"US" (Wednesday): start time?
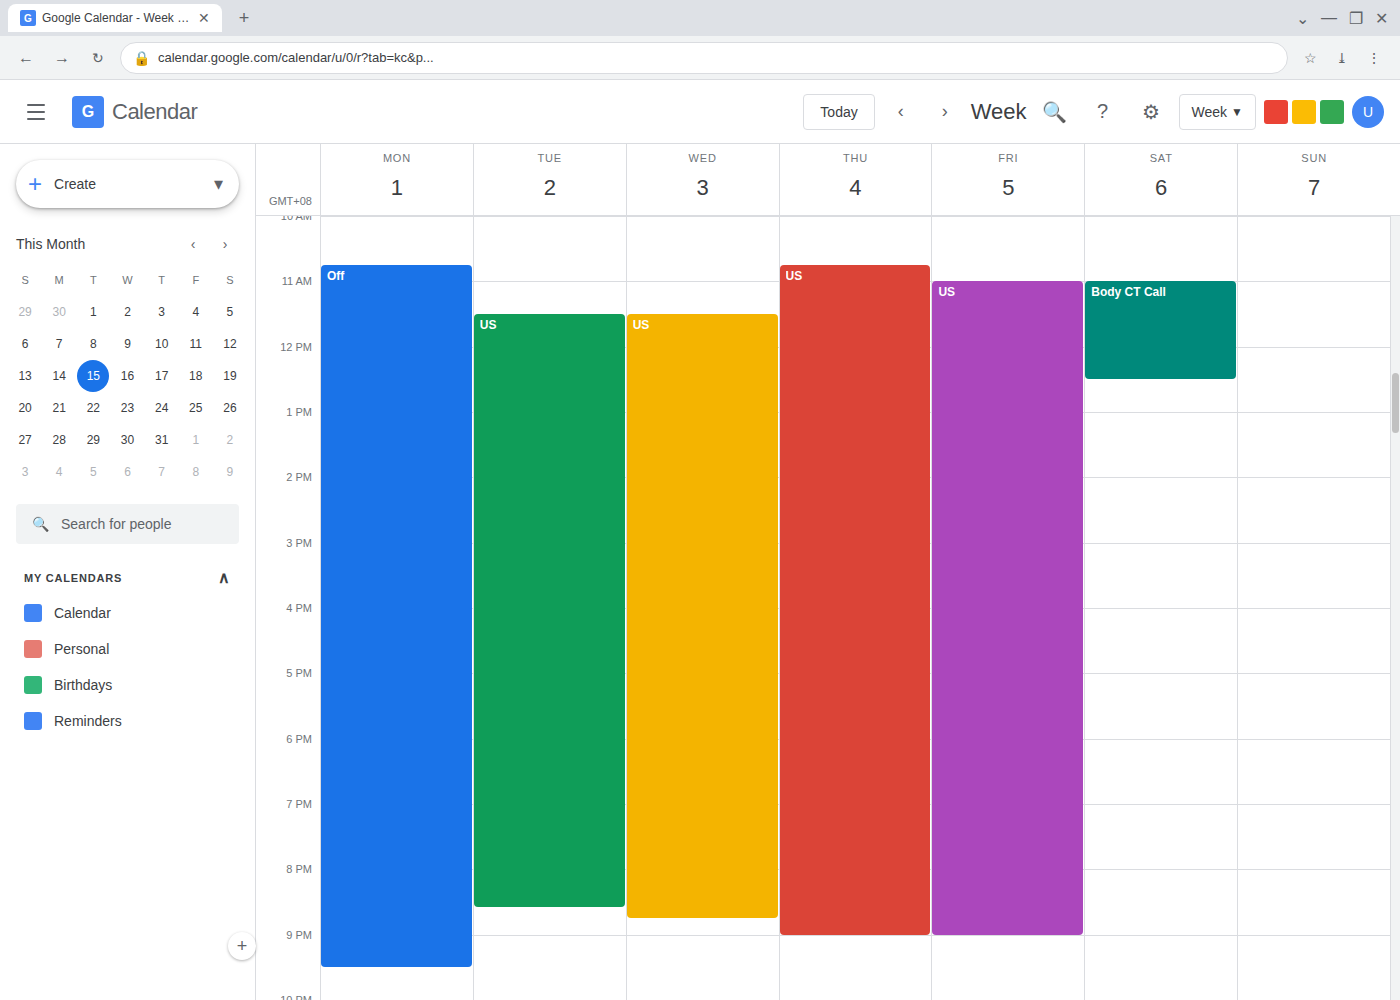
11:30 AM